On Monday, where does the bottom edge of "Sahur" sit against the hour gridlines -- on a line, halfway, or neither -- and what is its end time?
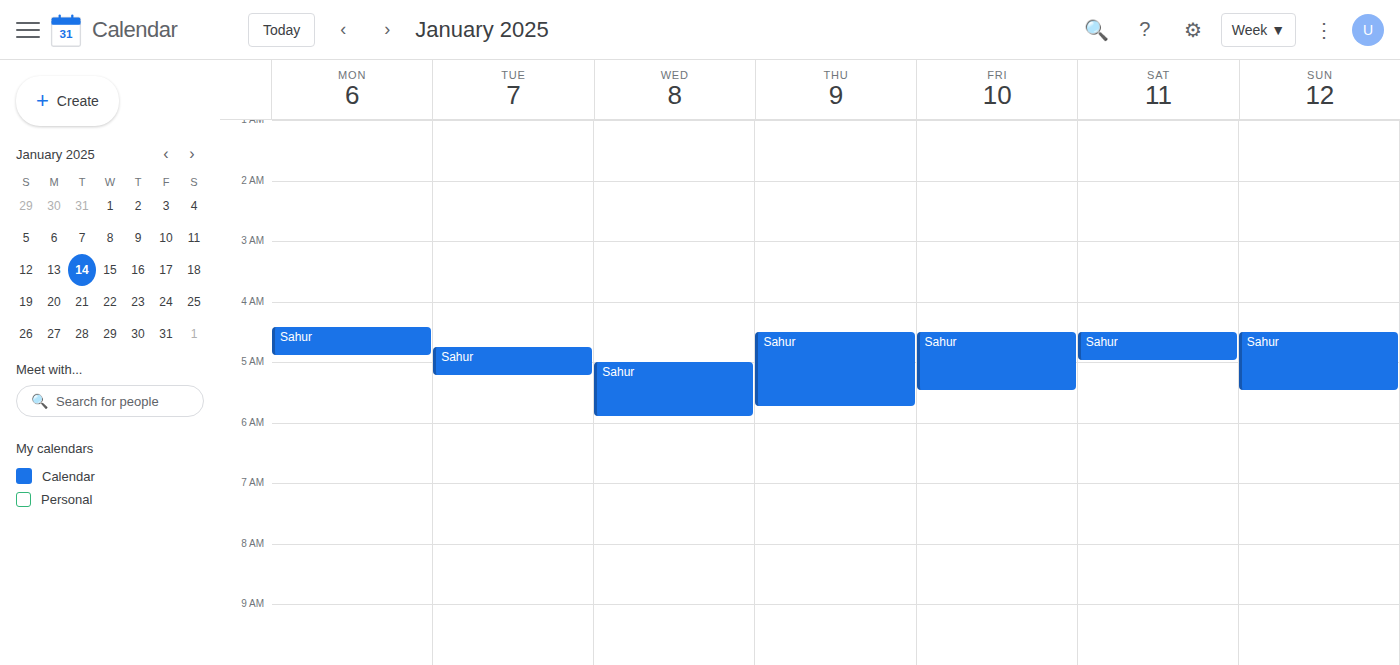
4:55 AM -- neither: 55 minutes below the 4 AM line and 5 minutes above the 5 AM line.